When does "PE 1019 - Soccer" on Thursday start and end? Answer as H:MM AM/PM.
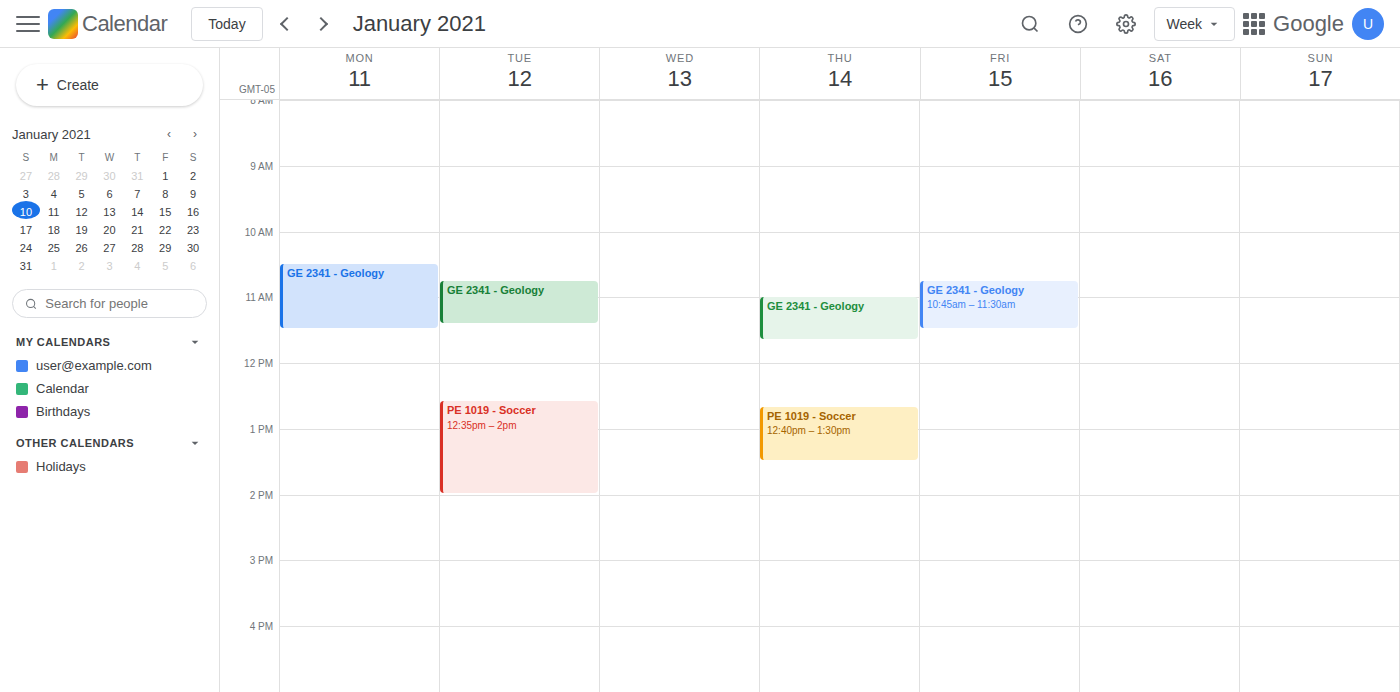
12:40 PM to 1:30 PM